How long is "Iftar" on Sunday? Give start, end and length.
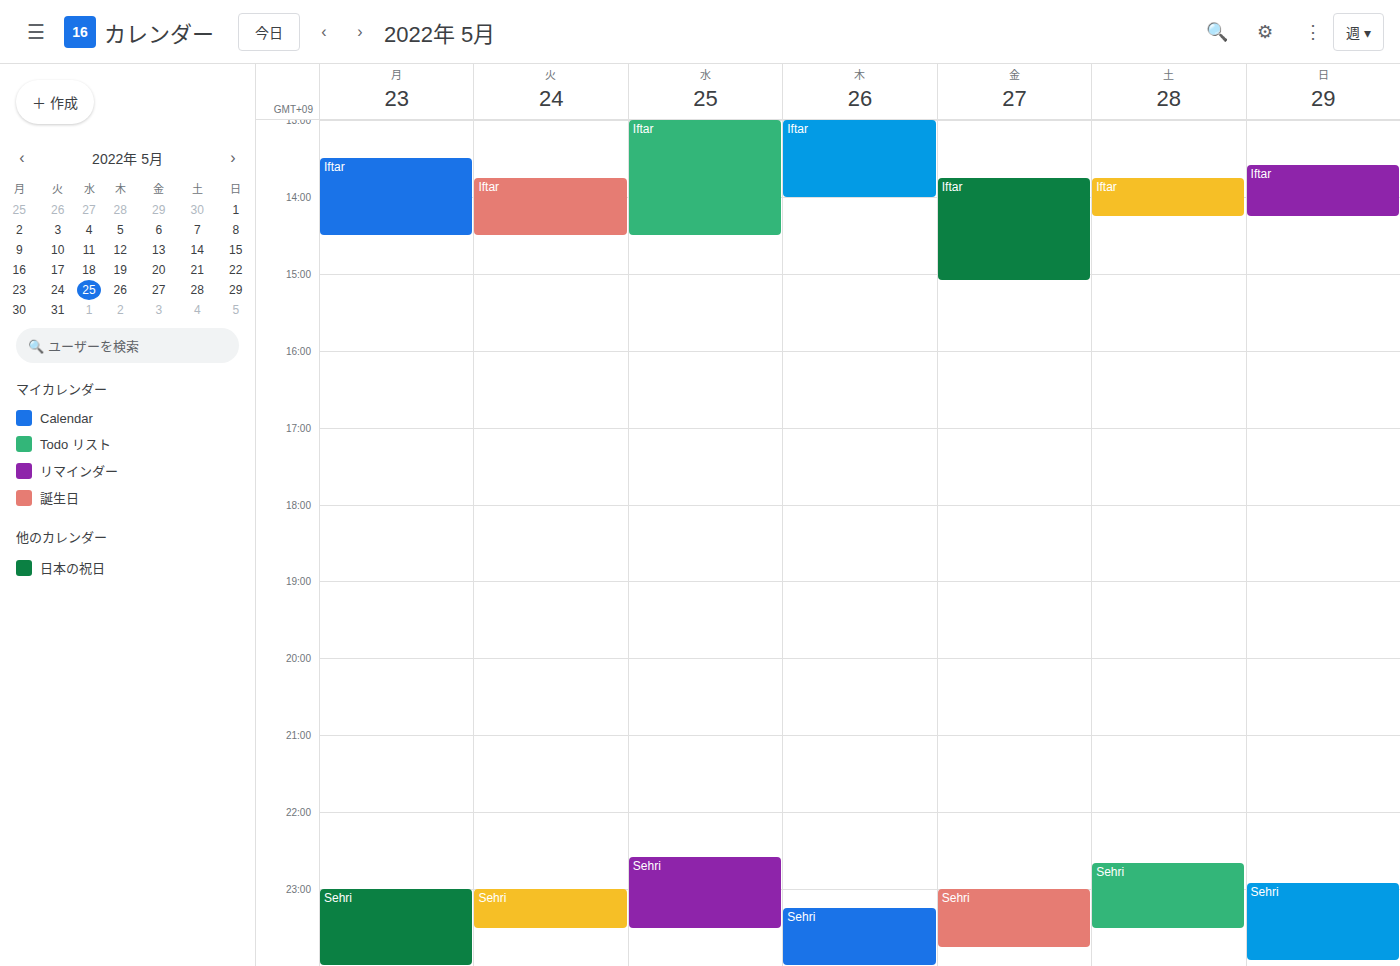
1:35 PM to 2:15 PM, 40 minutes